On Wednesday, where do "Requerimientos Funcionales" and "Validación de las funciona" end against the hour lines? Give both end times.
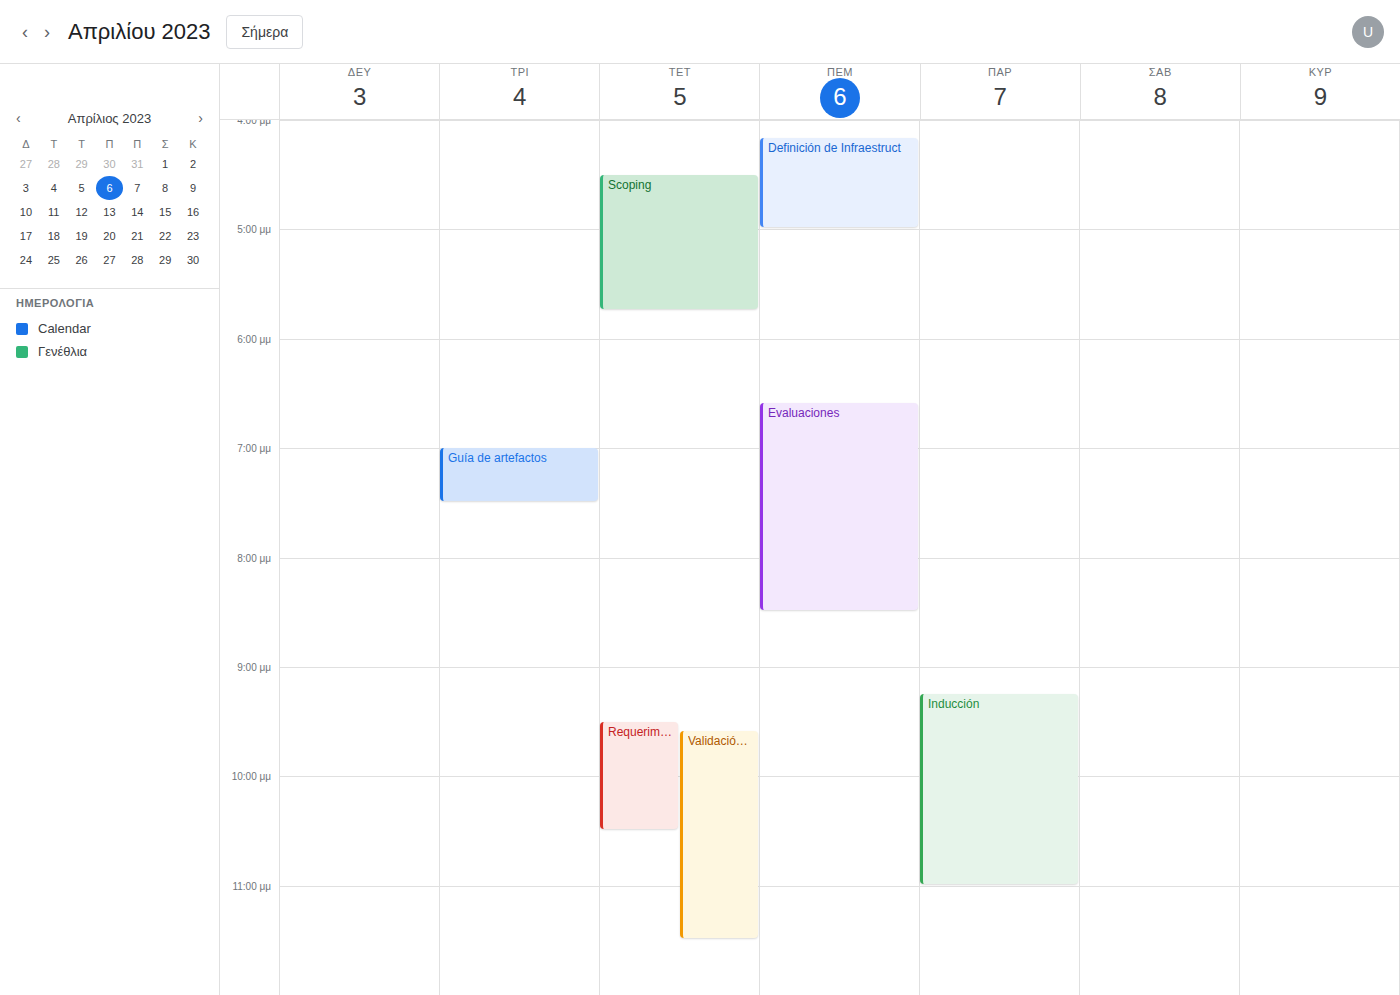
"Requerimientos Funcionales": 10:30 PM, halfway between the 10 PM and 11 PM lines. "Validación de las funciona": 11:30 PM, halfway between the 11 PM and 12 AM lines.